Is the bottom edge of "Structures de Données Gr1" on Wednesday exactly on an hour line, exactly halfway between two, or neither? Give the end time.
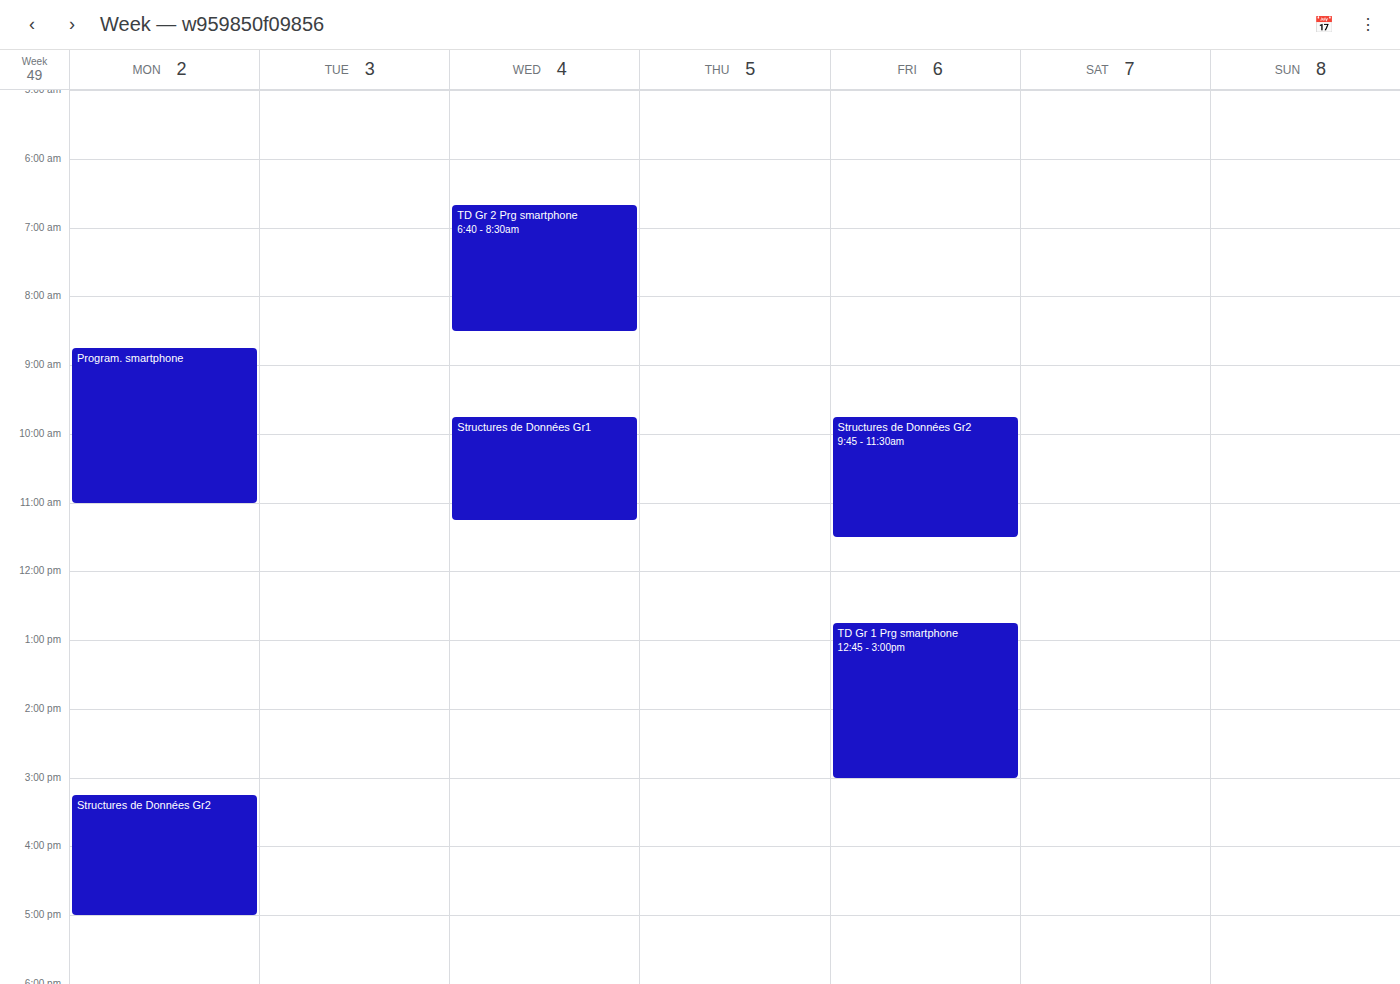
11:15 AM -- neither: a quarter of the way from the 11 AM line to the 12 PM line.